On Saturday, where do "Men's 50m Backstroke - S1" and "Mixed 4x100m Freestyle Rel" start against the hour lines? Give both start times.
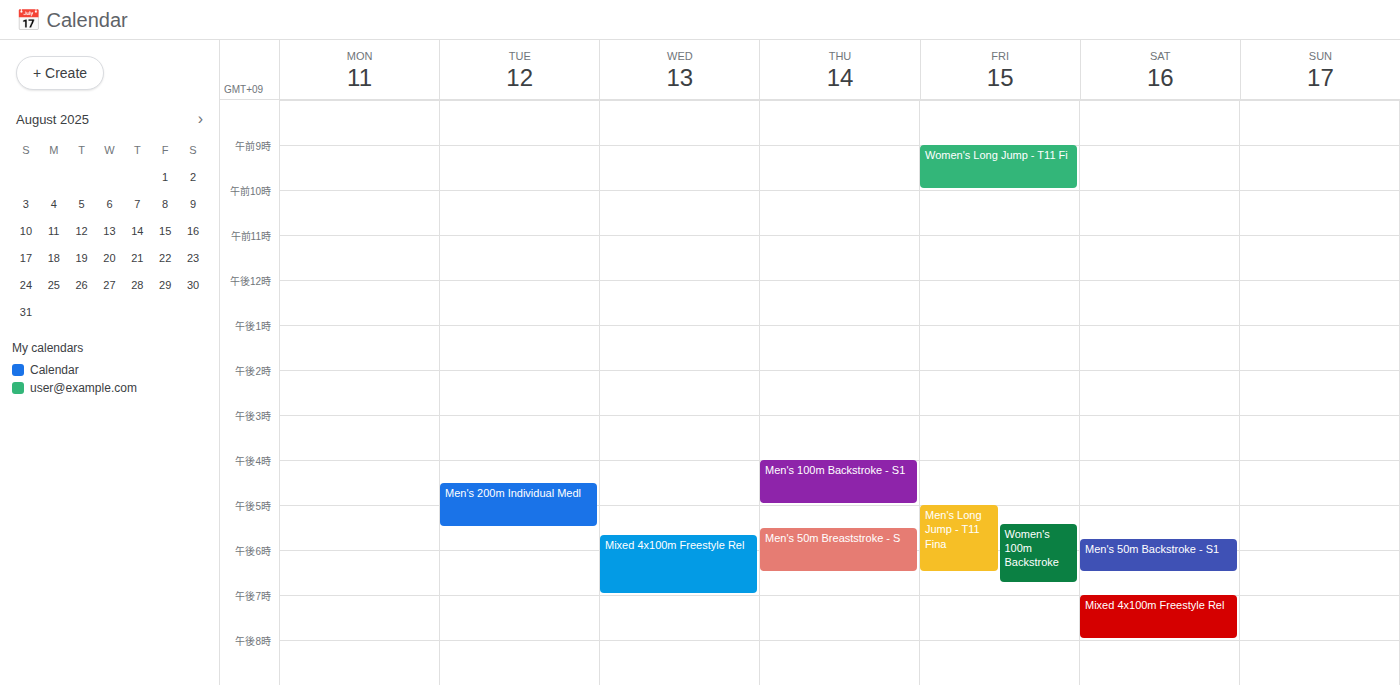
"Men's 50m Backstroke - S1": 5:45 PM, neither: three quarters of the way from the 5 PM line to the 6 PM line. "Mixed 4x100m Freestyle Rel": 7:00 PM, exactly on the 7 PM line.